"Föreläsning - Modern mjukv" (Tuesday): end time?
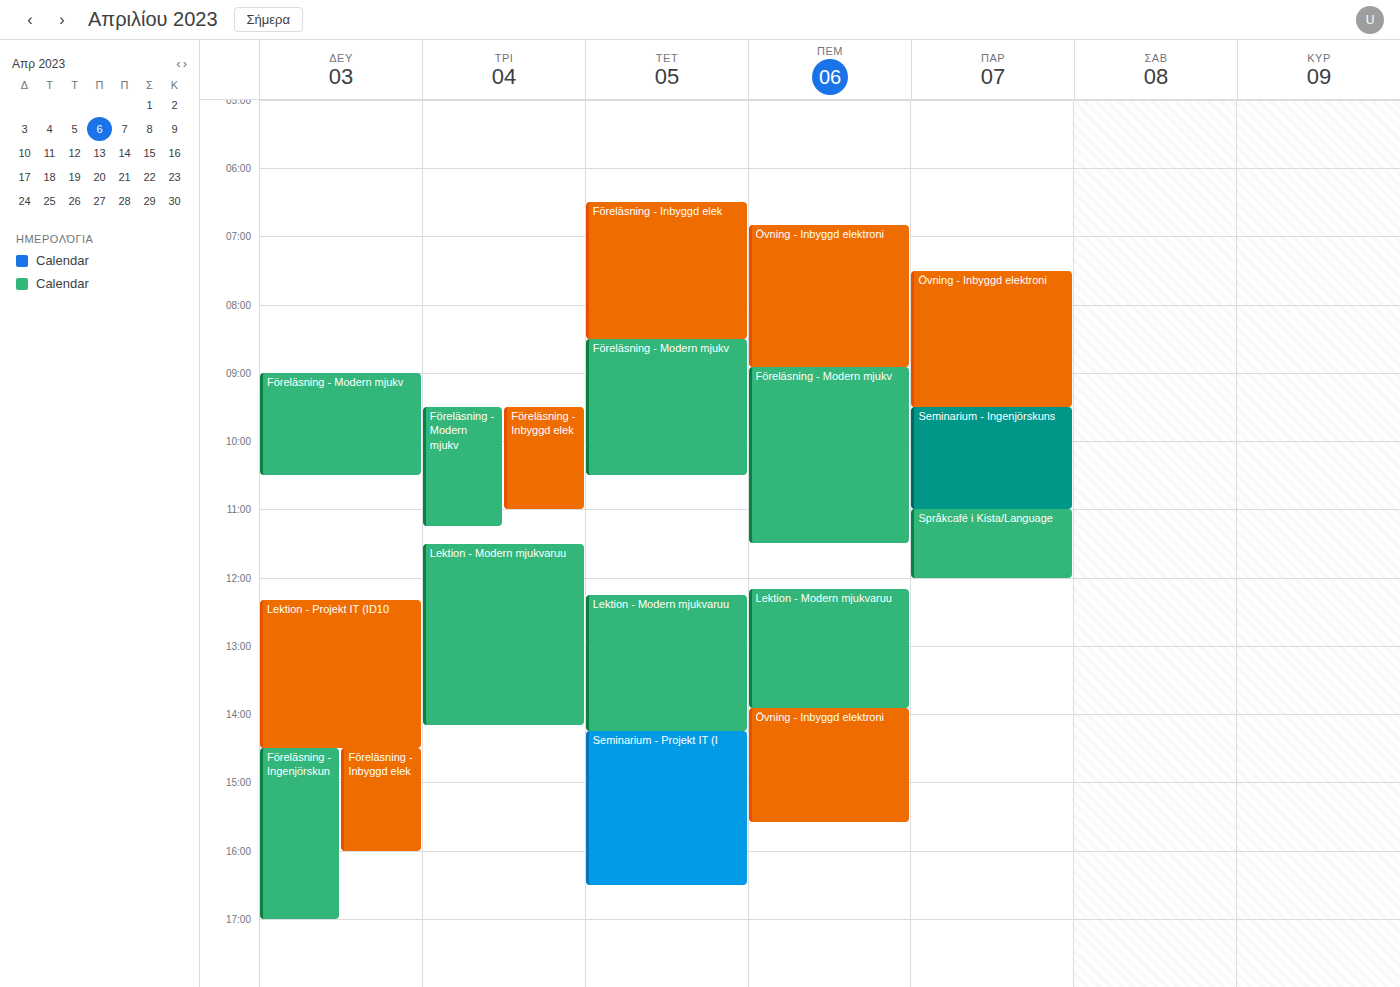
11:15